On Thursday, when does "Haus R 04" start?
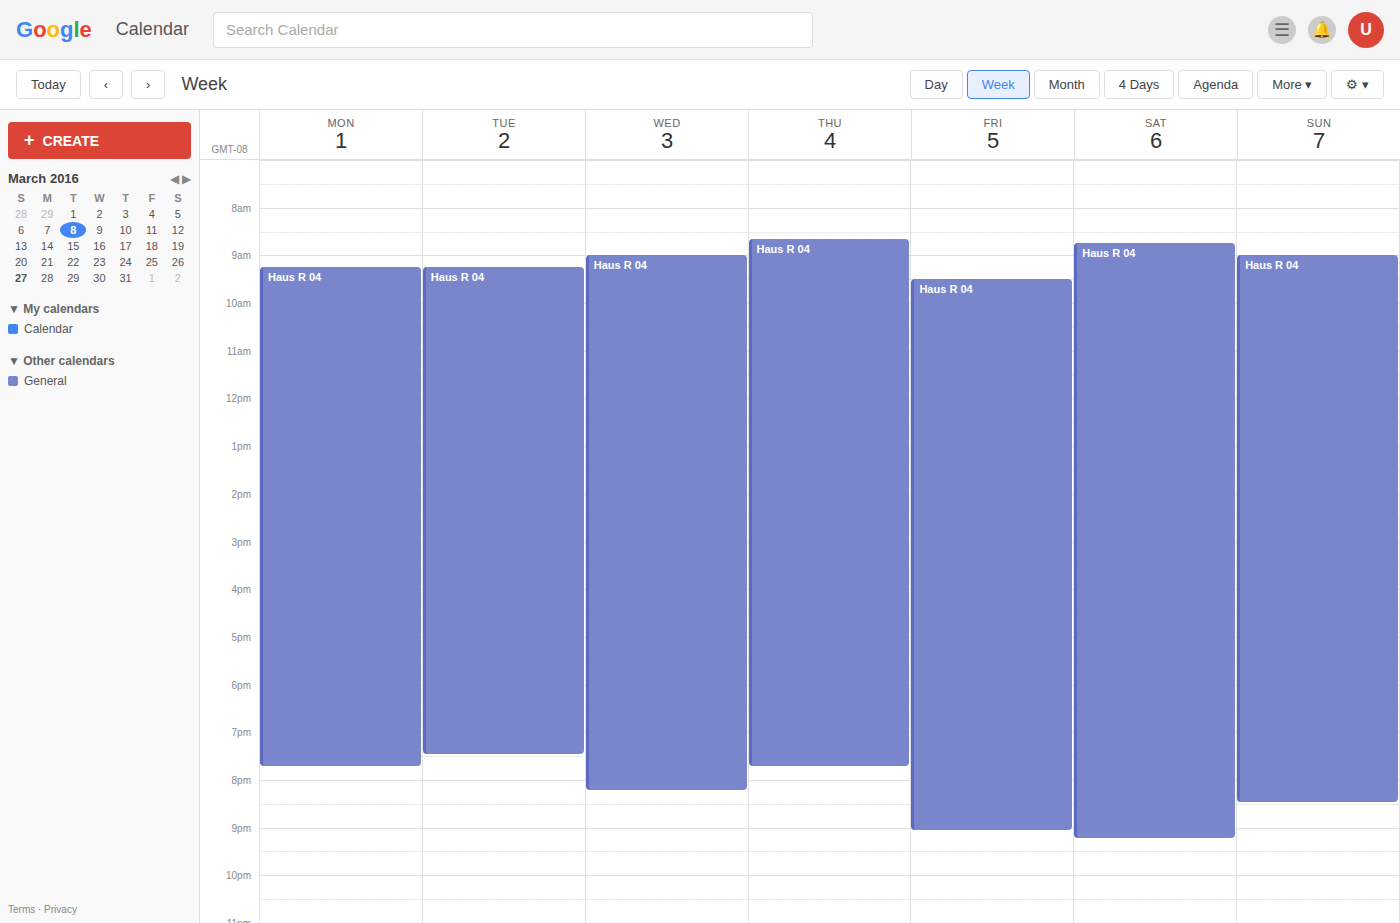
8:40 AM